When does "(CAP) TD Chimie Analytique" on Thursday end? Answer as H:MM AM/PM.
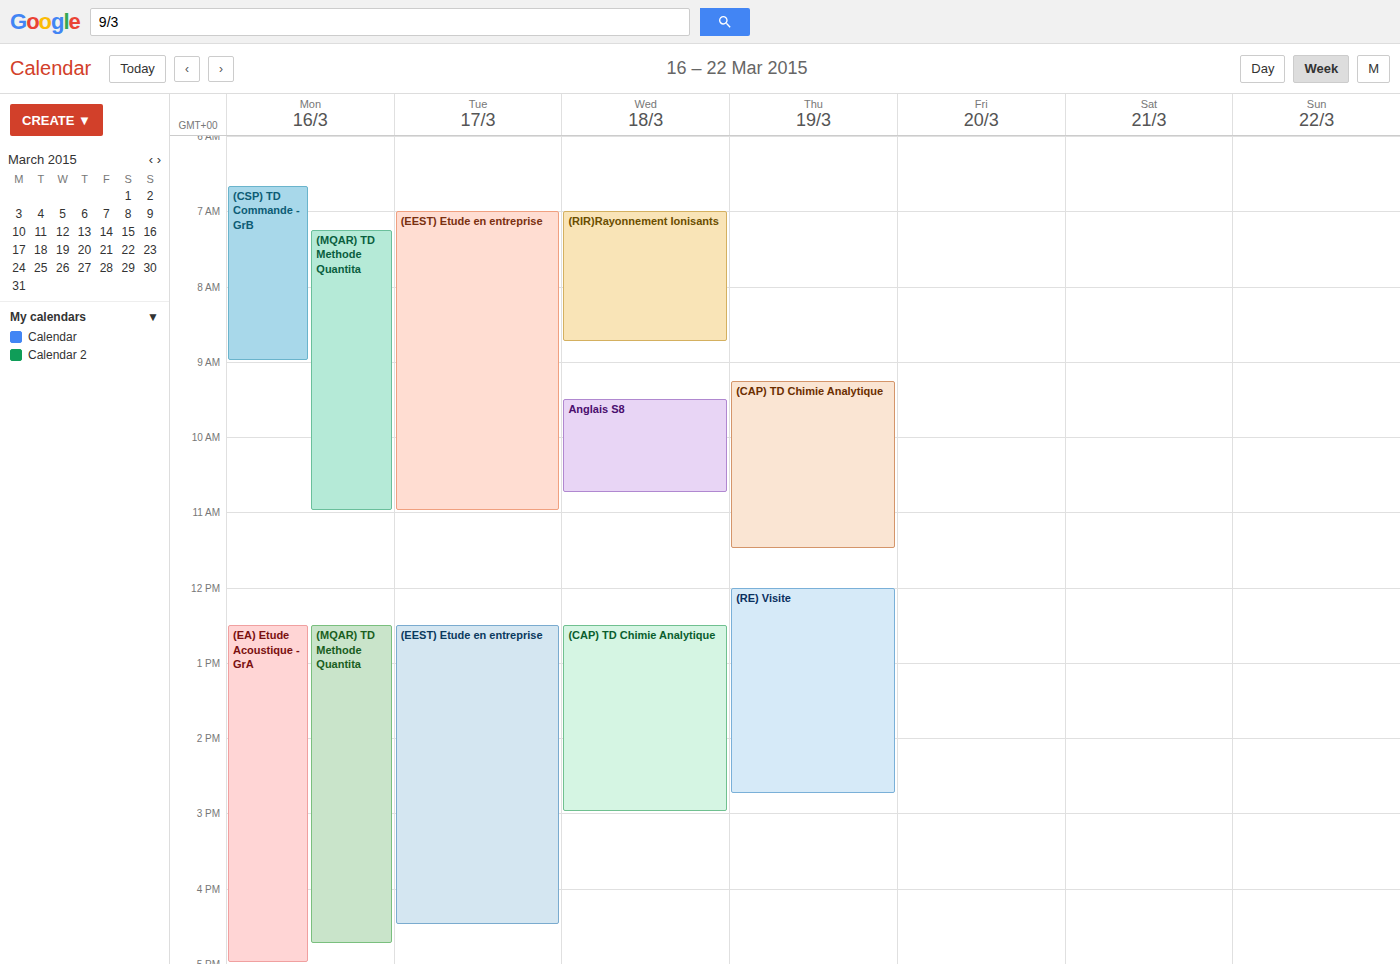
11:30 AM